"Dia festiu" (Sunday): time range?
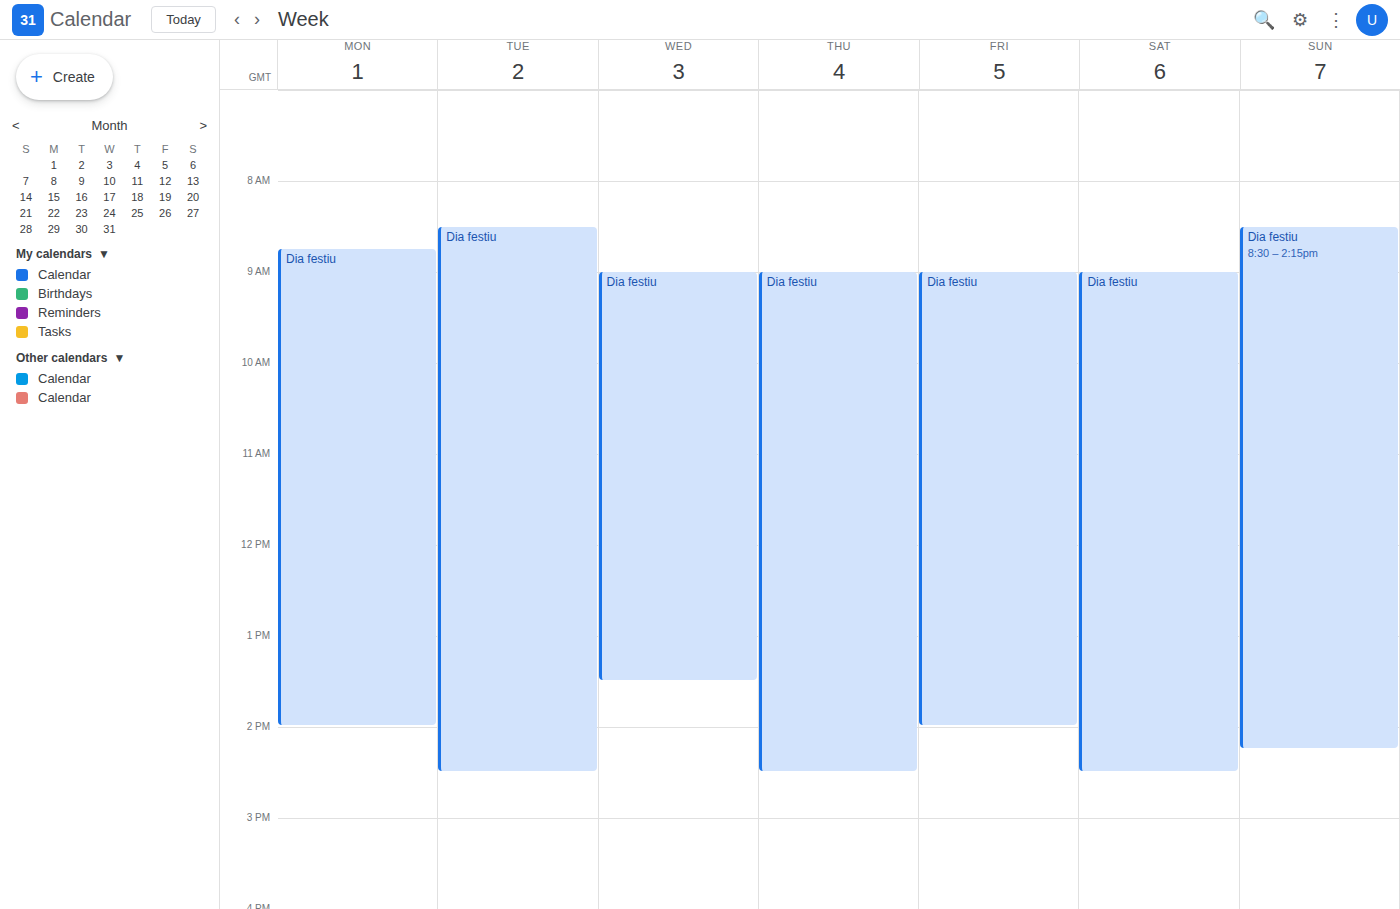
08:30 to 14:15